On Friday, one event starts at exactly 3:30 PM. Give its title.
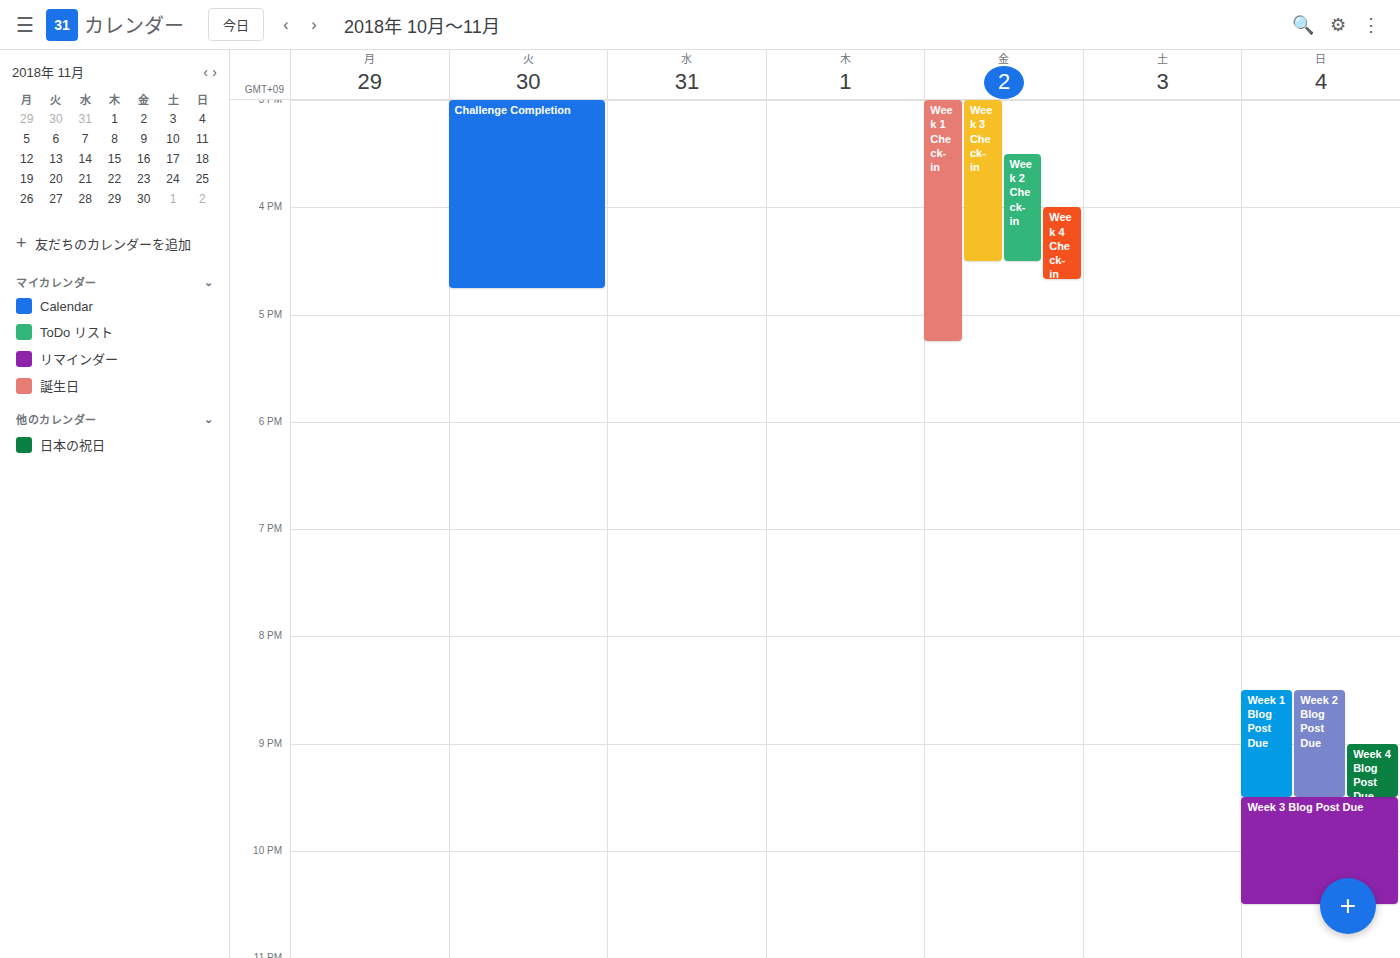
"Week 2 Check-in"